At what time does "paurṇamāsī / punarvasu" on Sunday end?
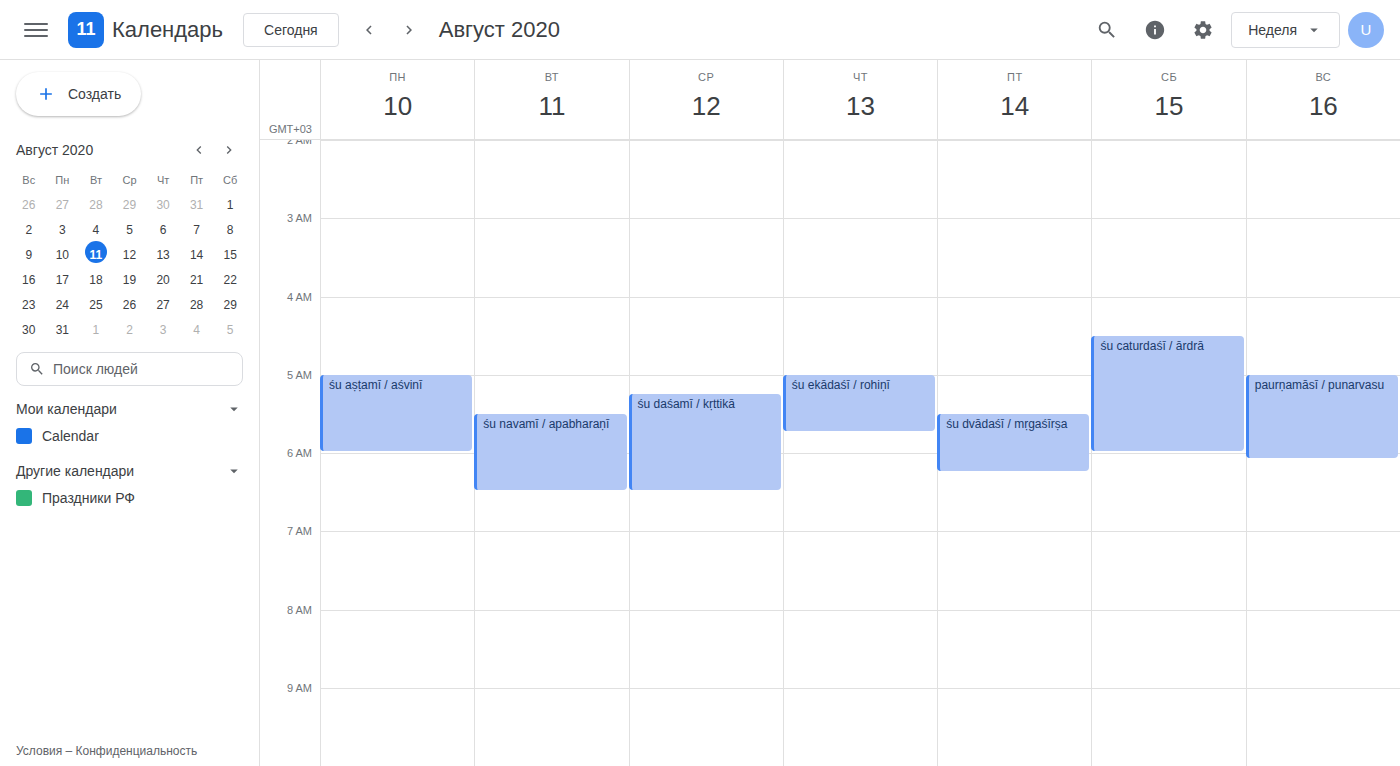
6:05 AM